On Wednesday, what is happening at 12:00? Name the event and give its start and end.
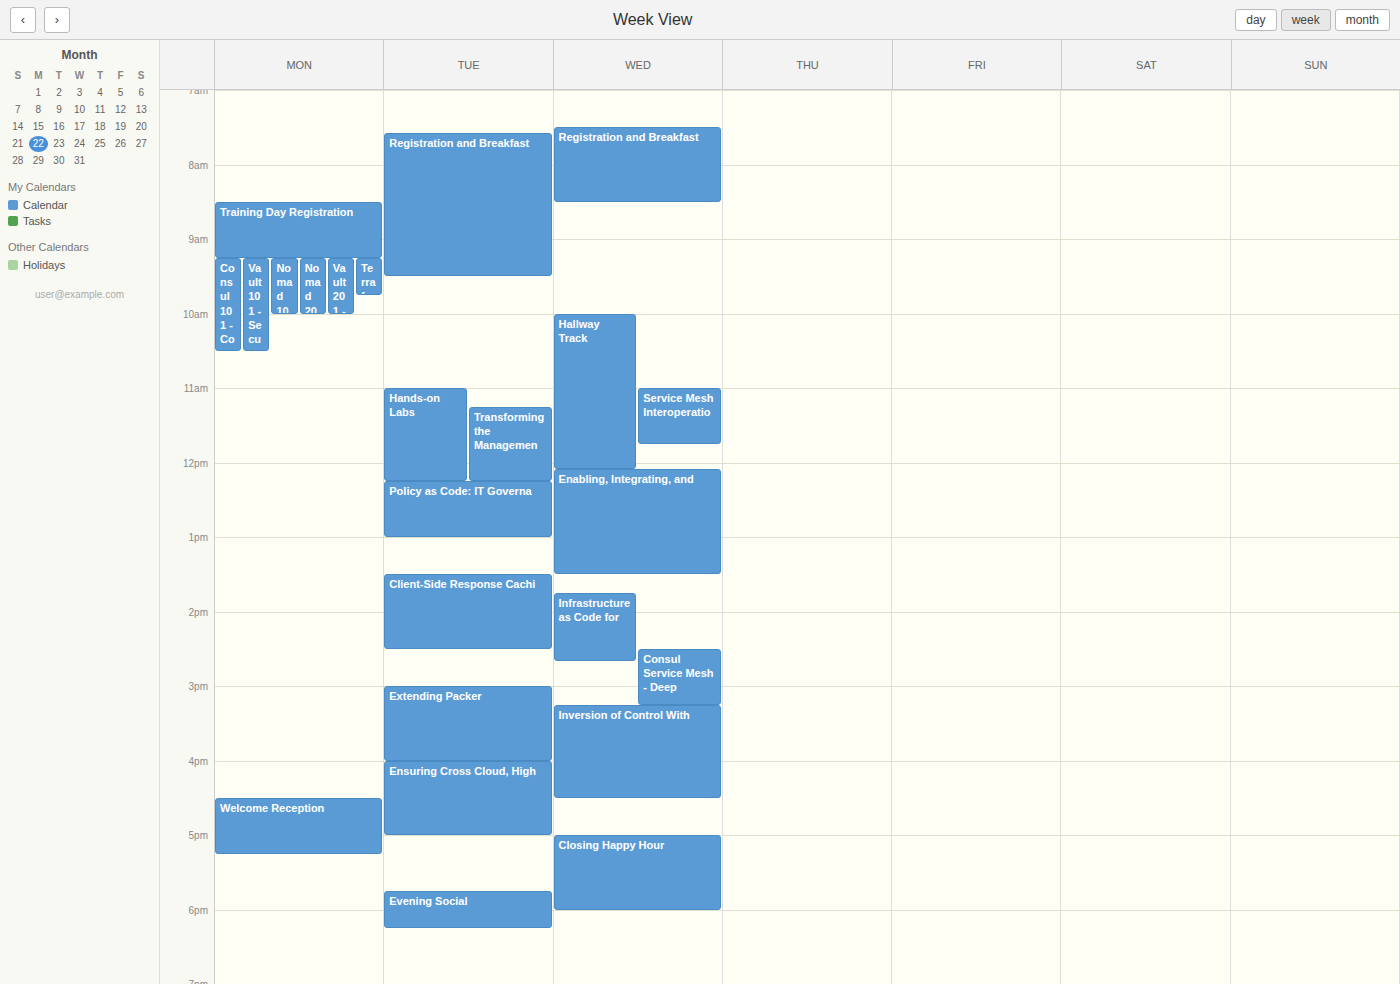
"Hallway Track", 10:00 to 12:05